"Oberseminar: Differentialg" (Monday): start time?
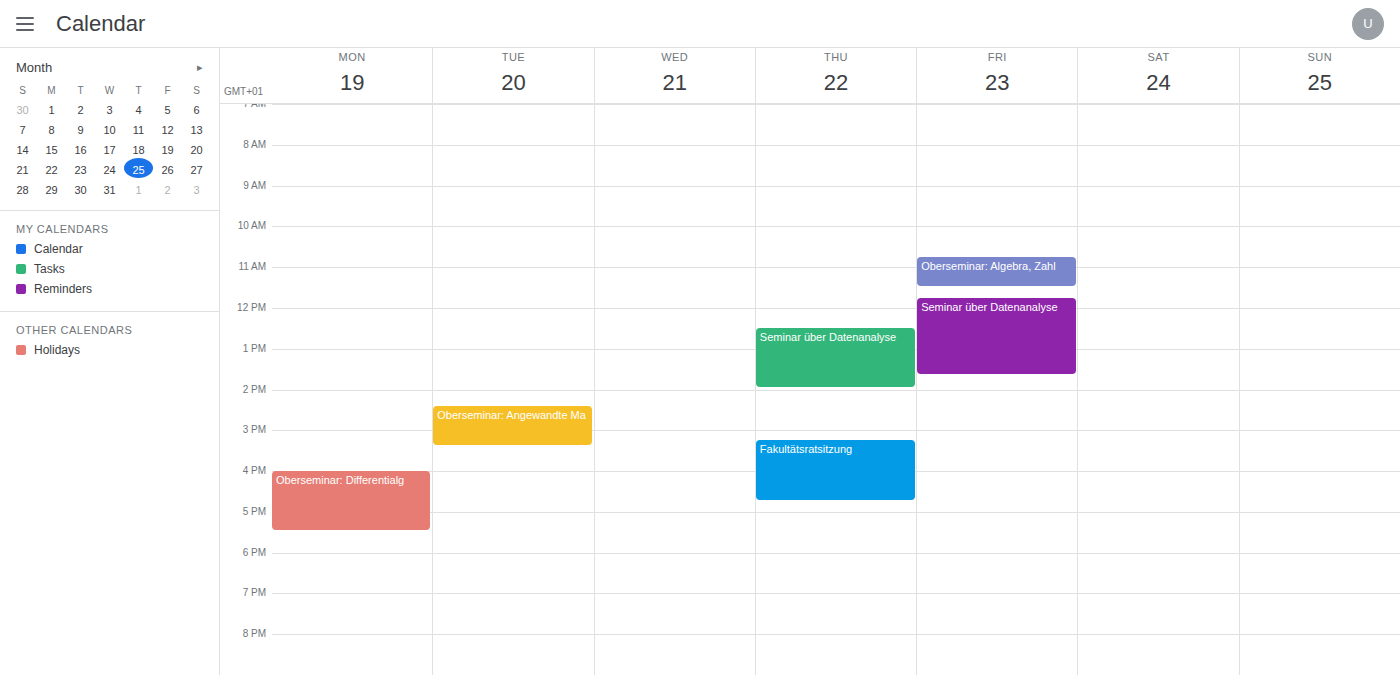
4:00 PM